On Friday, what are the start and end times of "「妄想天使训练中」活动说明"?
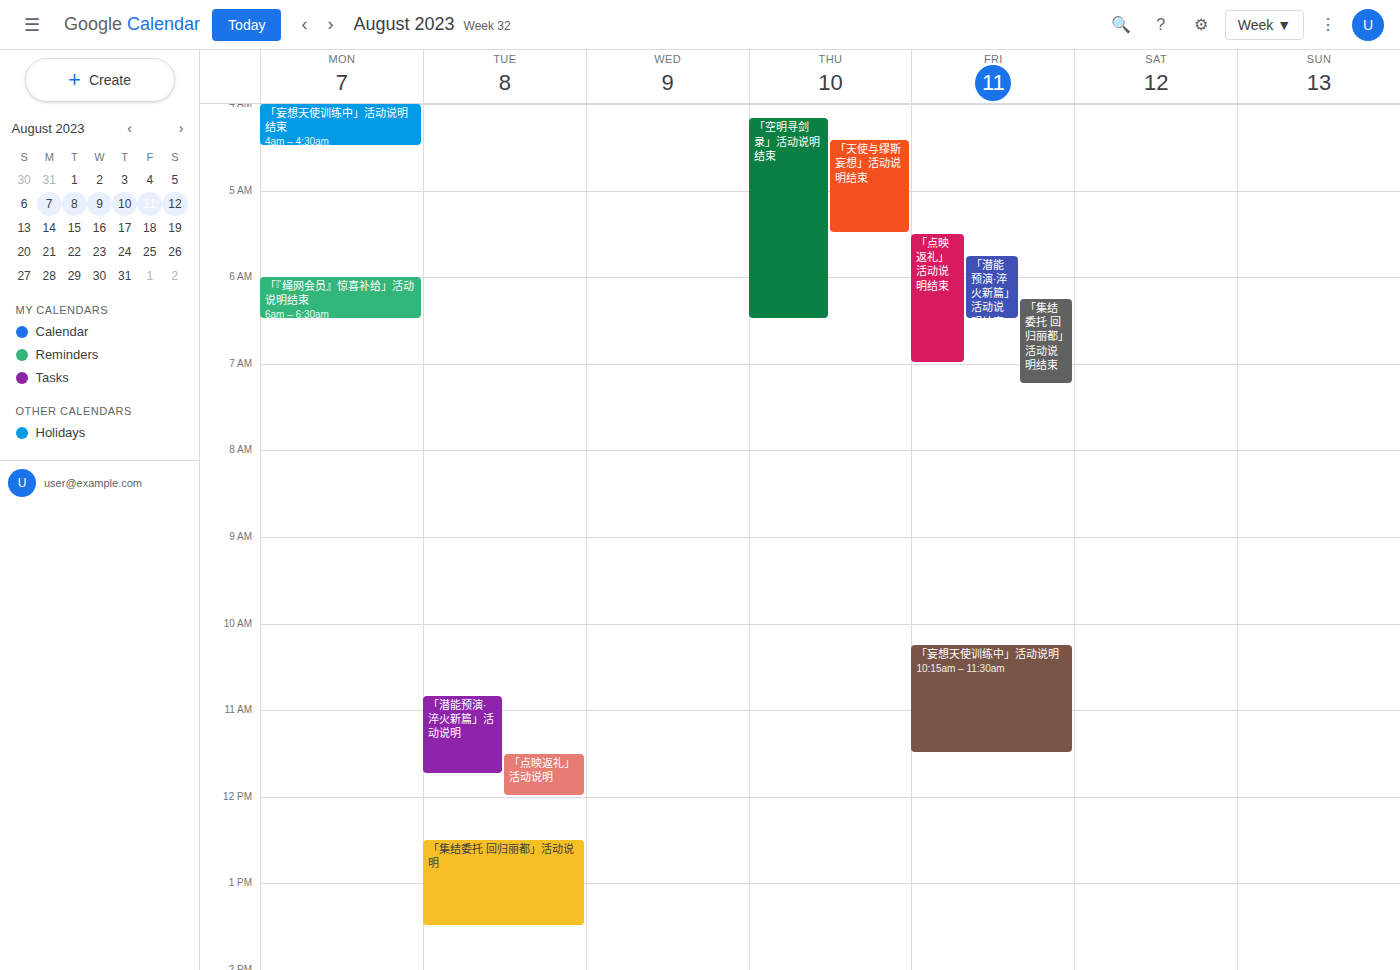
10:15 AM to 11:30 AM